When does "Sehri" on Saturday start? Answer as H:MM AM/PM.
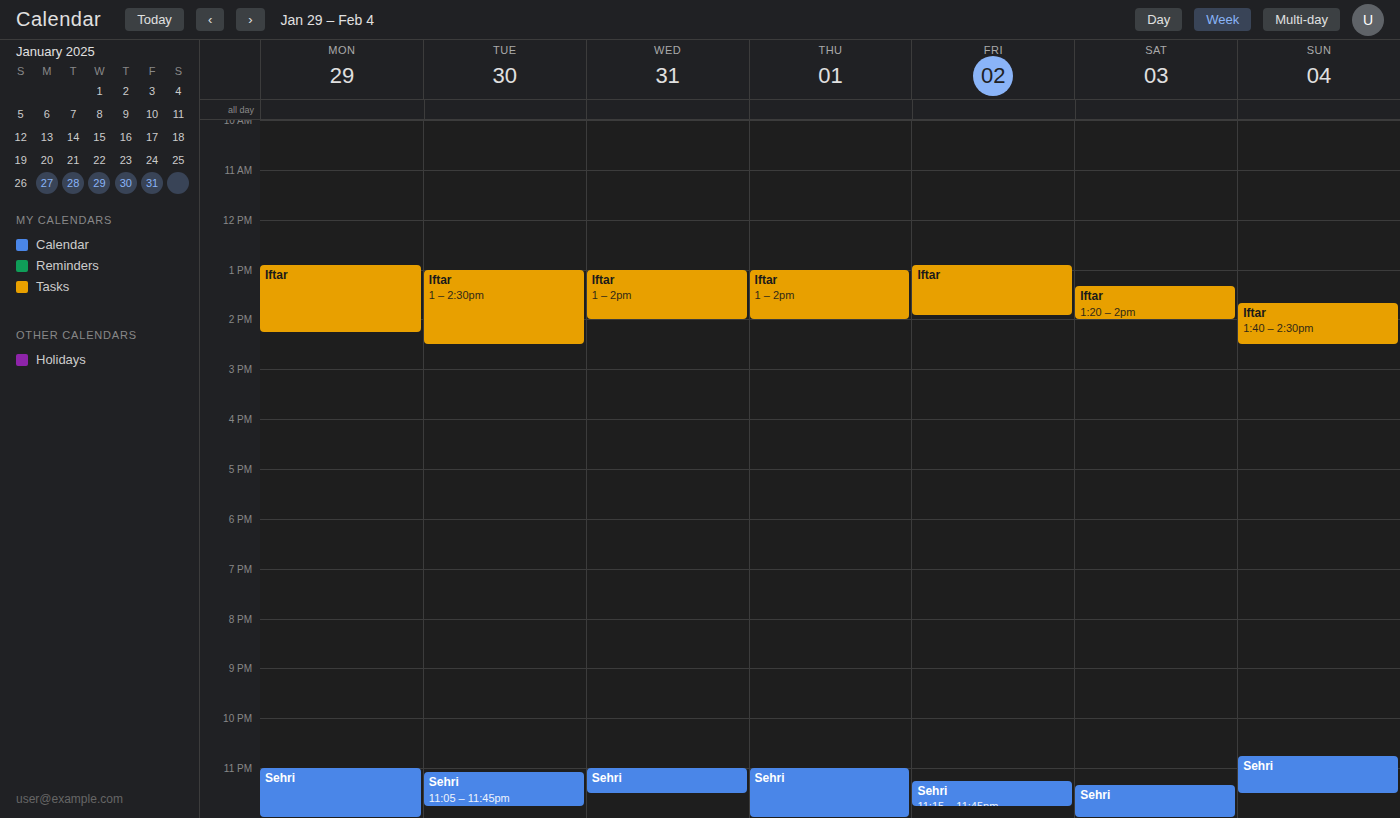
11:20 PM